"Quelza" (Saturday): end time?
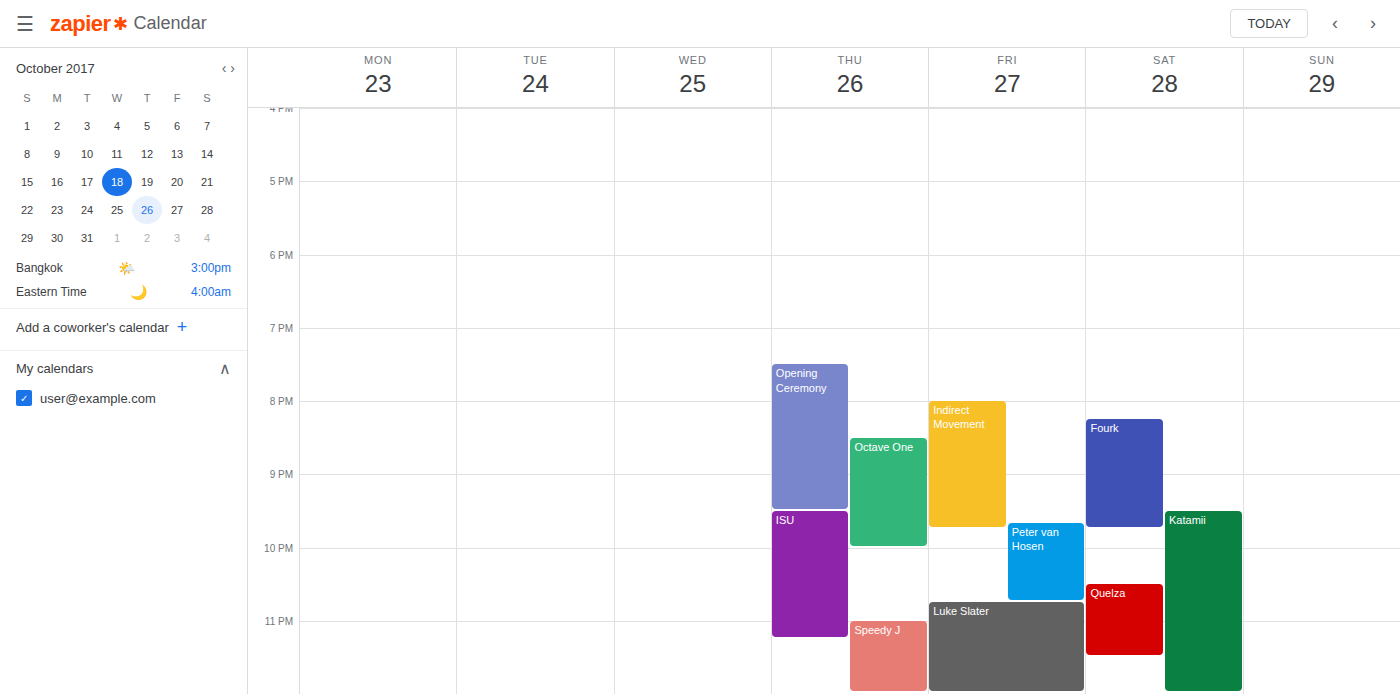
11:30 PM